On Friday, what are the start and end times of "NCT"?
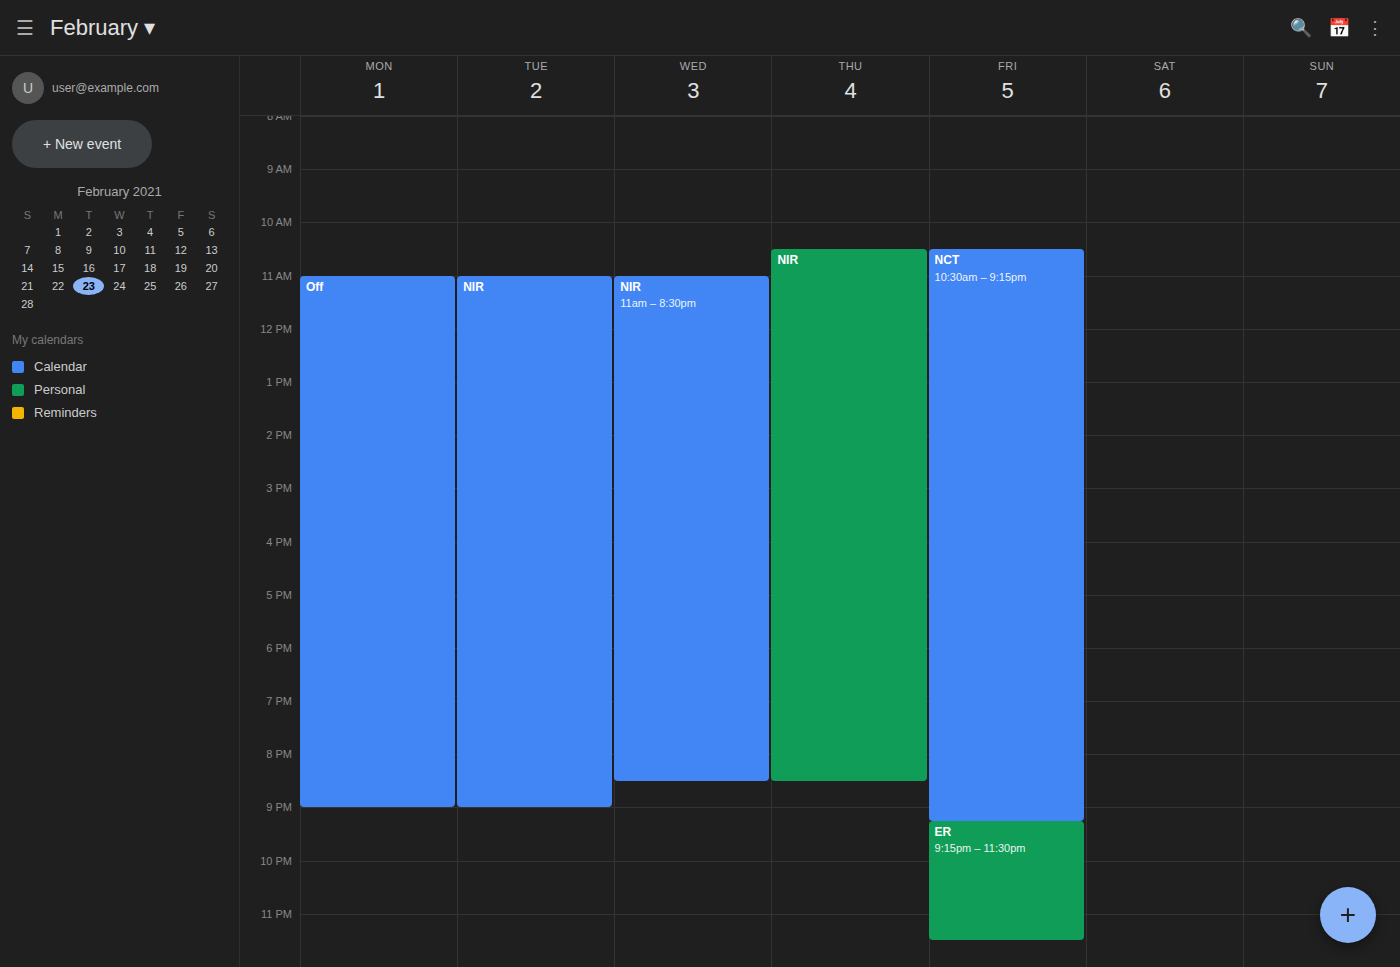
10:30 AM to 9:15 PM